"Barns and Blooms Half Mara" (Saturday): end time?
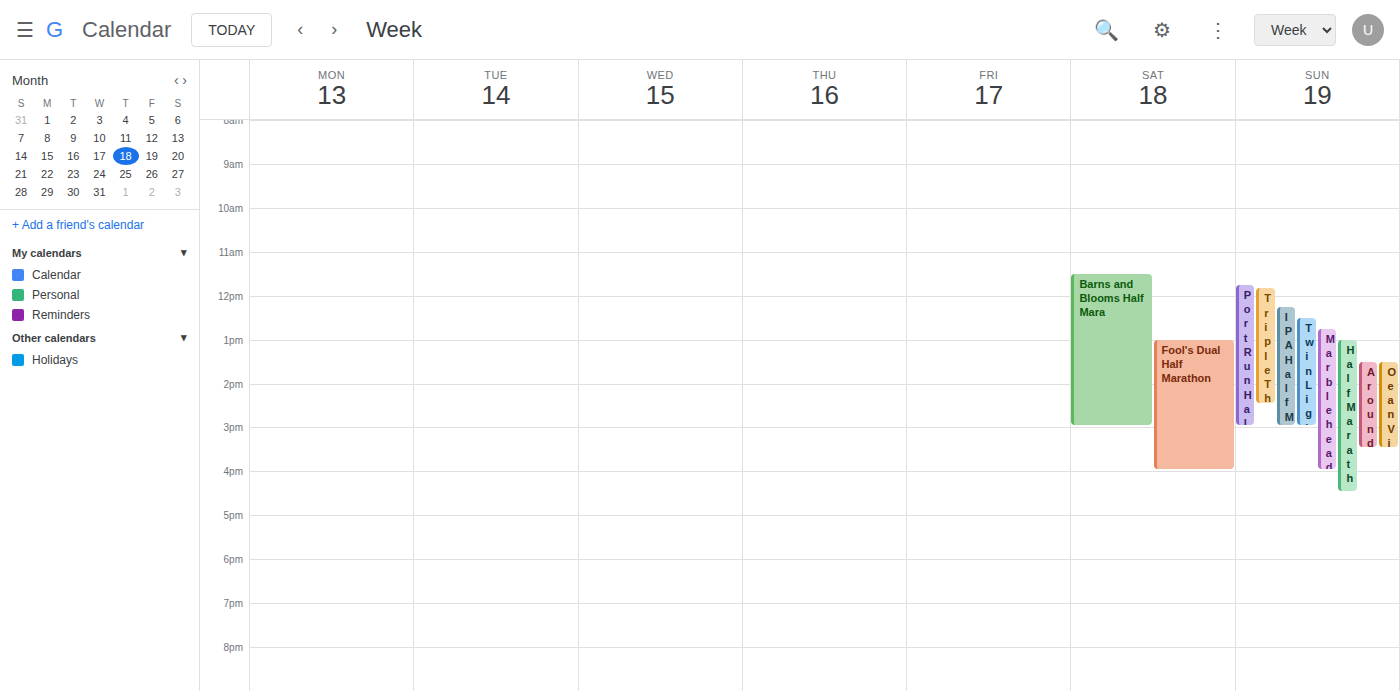
15:00